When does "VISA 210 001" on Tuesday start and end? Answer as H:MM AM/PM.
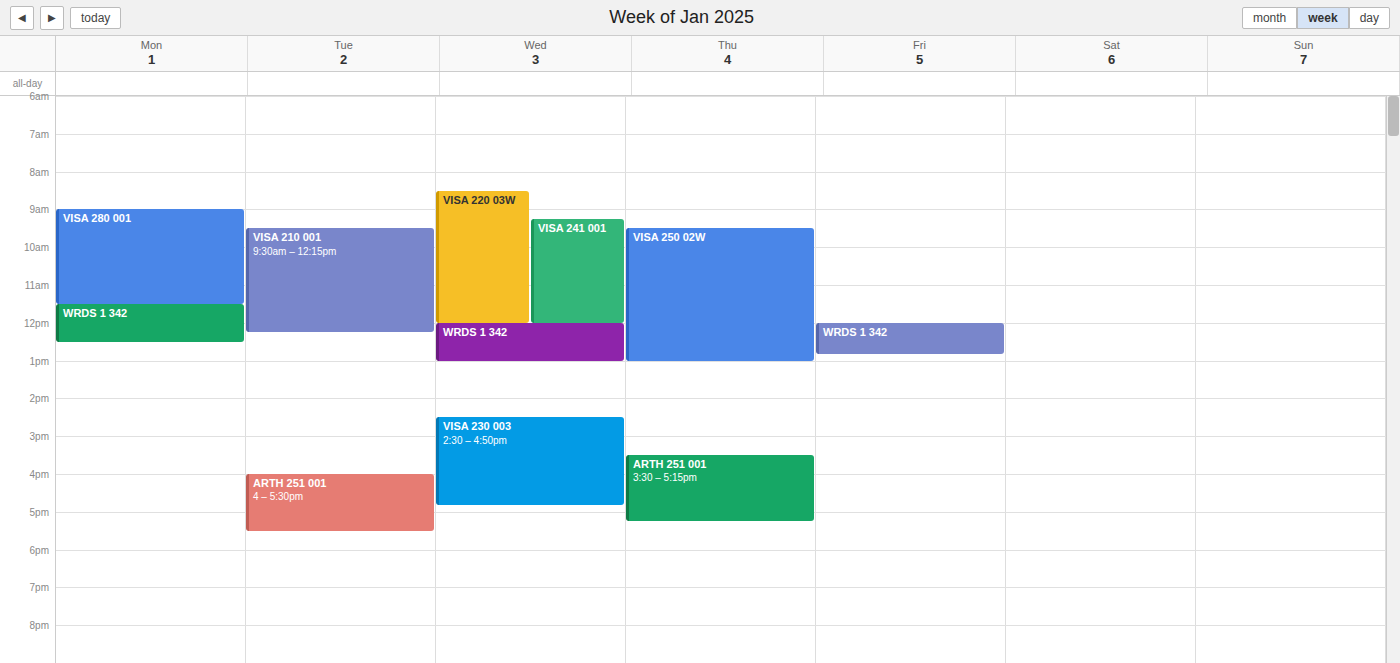
9:30 AM to 12:15 PM